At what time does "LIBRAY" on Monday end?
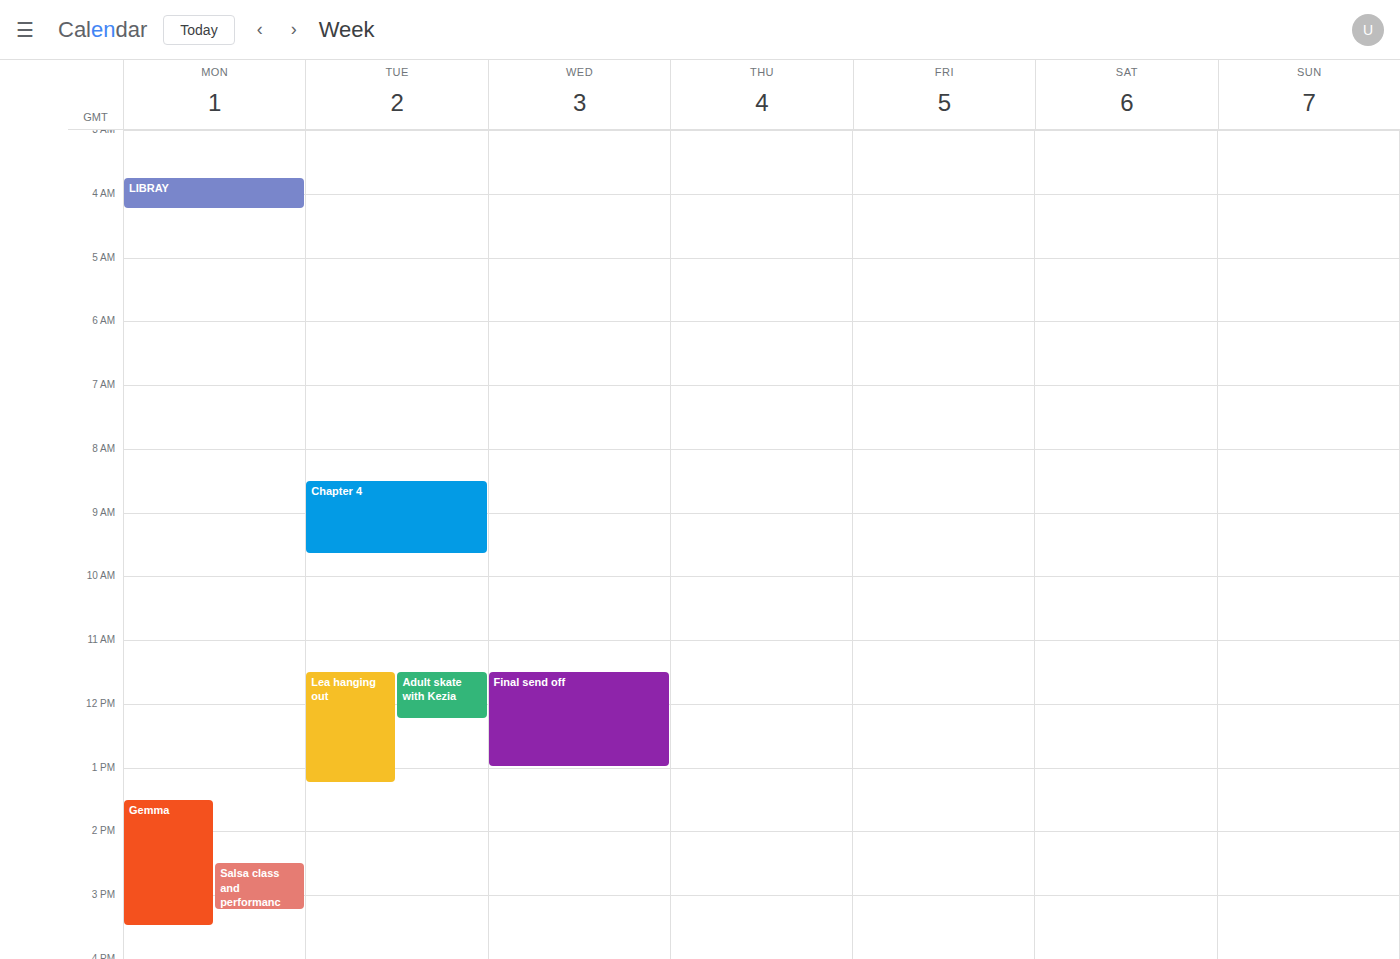
4:15 AM